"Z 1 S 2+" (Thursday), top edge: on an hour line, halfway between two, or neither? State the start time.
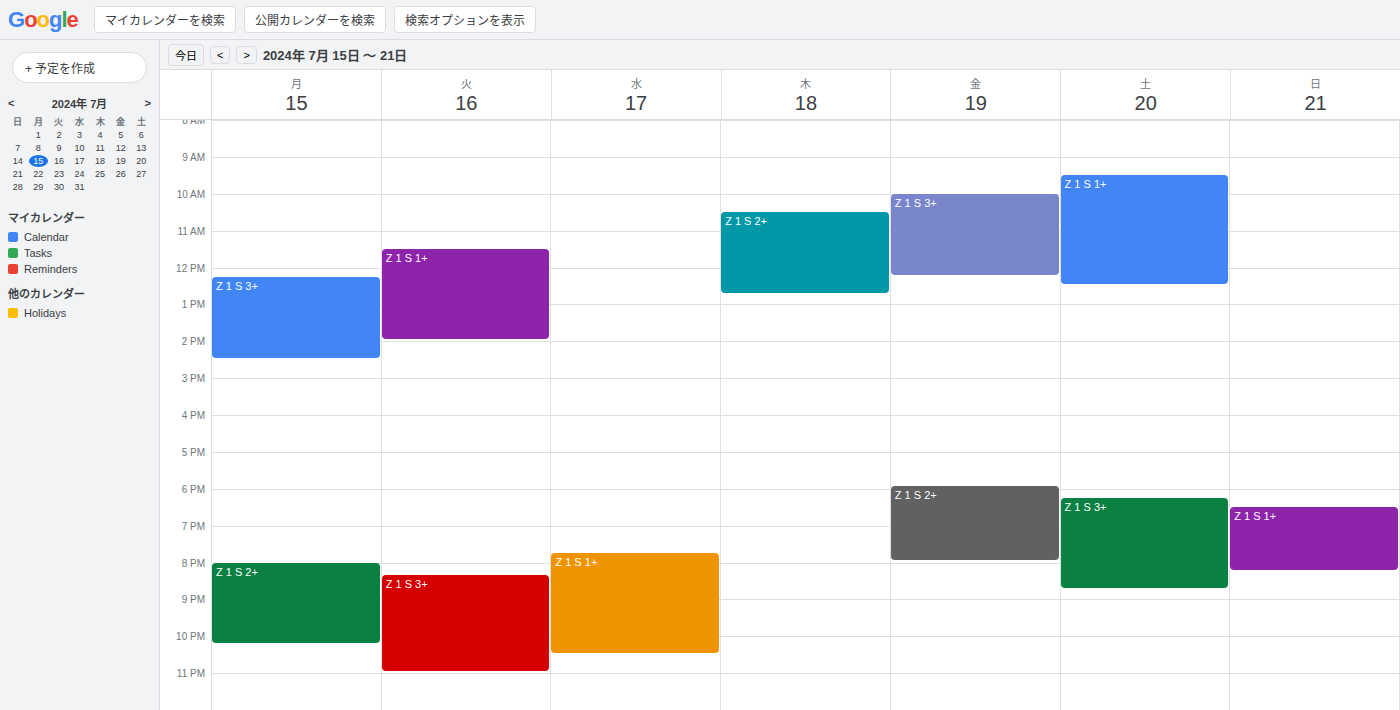
10:30 -- halfway between the 10:00 and 11:00 lines.